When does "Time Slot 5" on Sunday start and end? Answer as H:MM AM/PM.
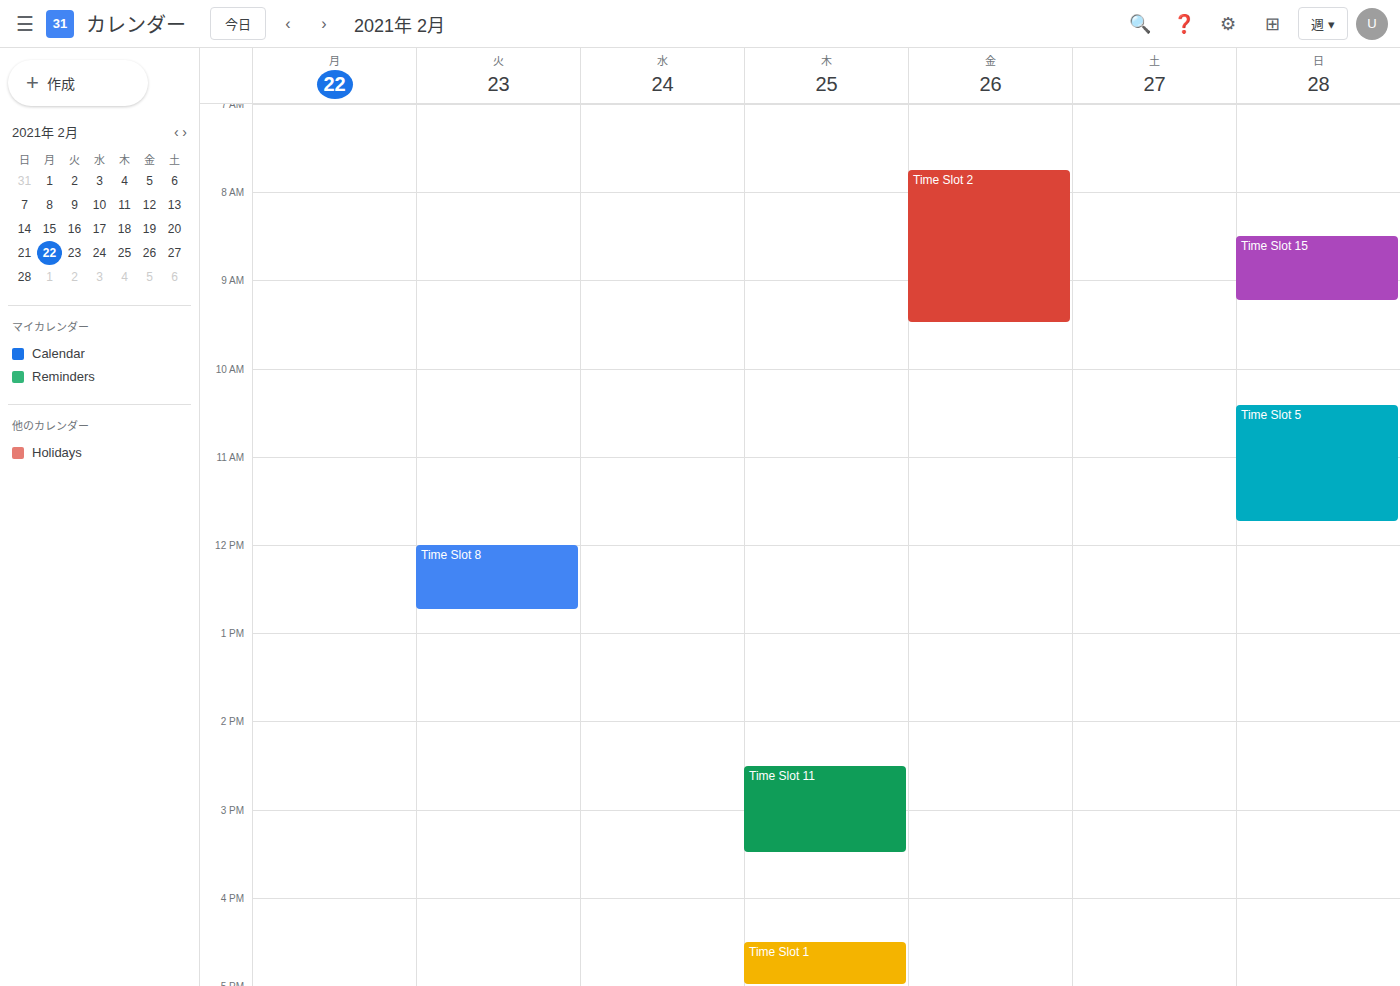
10:25 AM to 11:45 AM